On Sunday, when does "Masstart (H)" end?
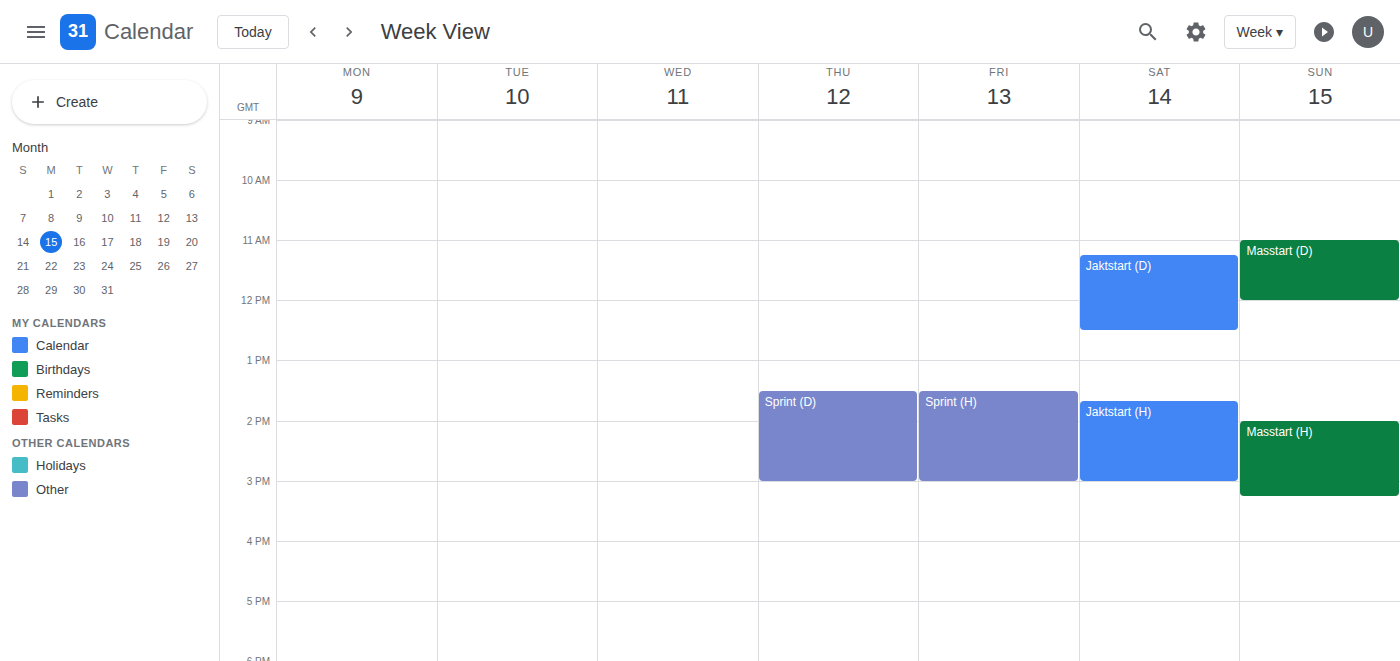
3:15 PM